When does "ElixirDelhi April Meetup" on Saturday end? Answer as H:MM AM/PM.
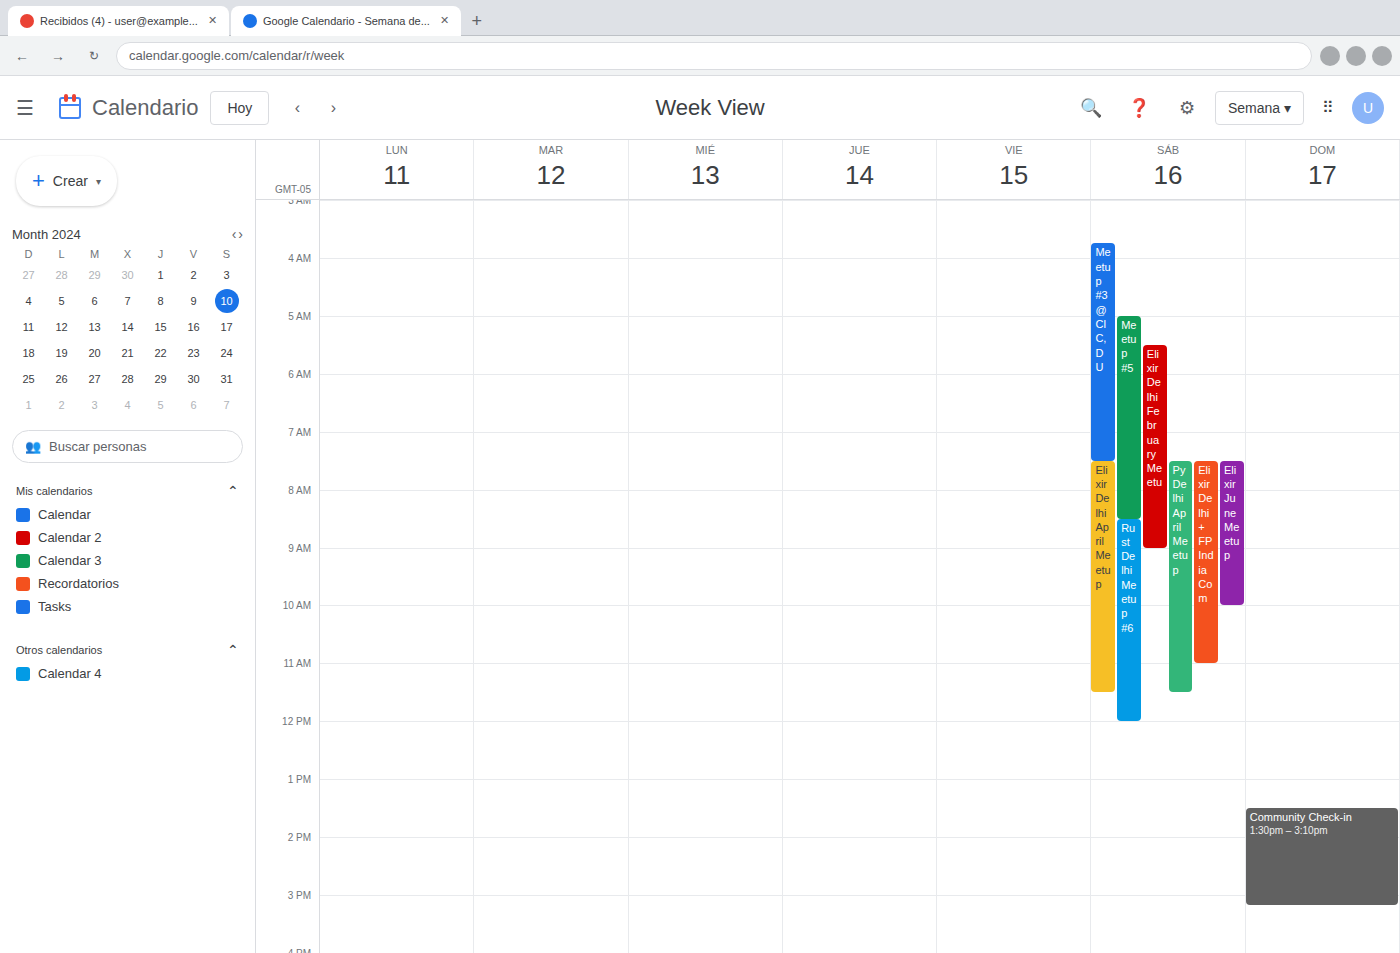
11:30 AM